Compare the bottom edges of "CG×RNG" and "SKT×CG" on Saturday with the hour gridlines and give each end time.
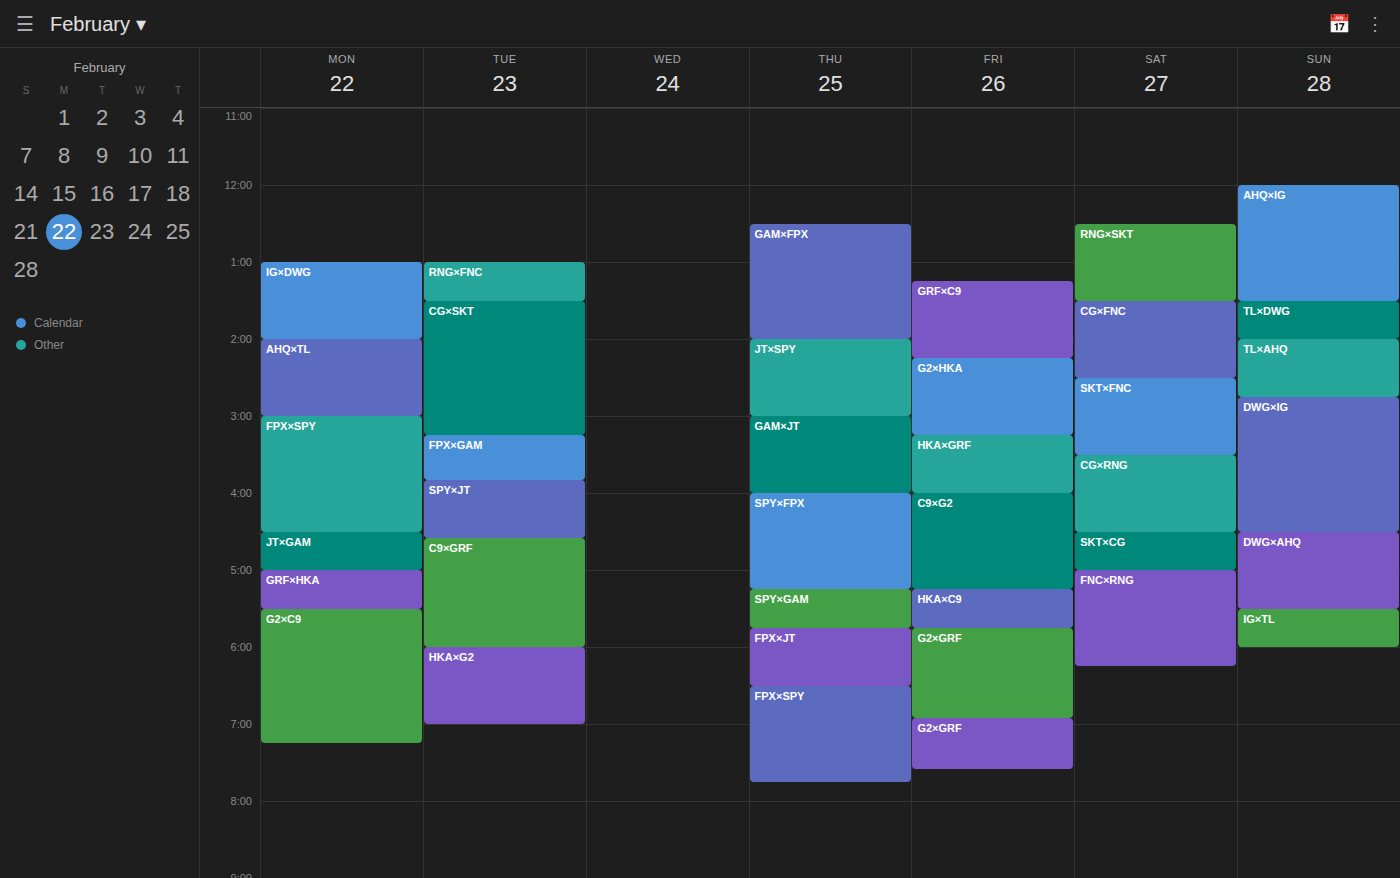
"CG×RNG": 4:30 PM, halfway between the 4 PM and 5 PM lines. "SKT×CG": 5:00 PM, exactly on the 5 PM line.